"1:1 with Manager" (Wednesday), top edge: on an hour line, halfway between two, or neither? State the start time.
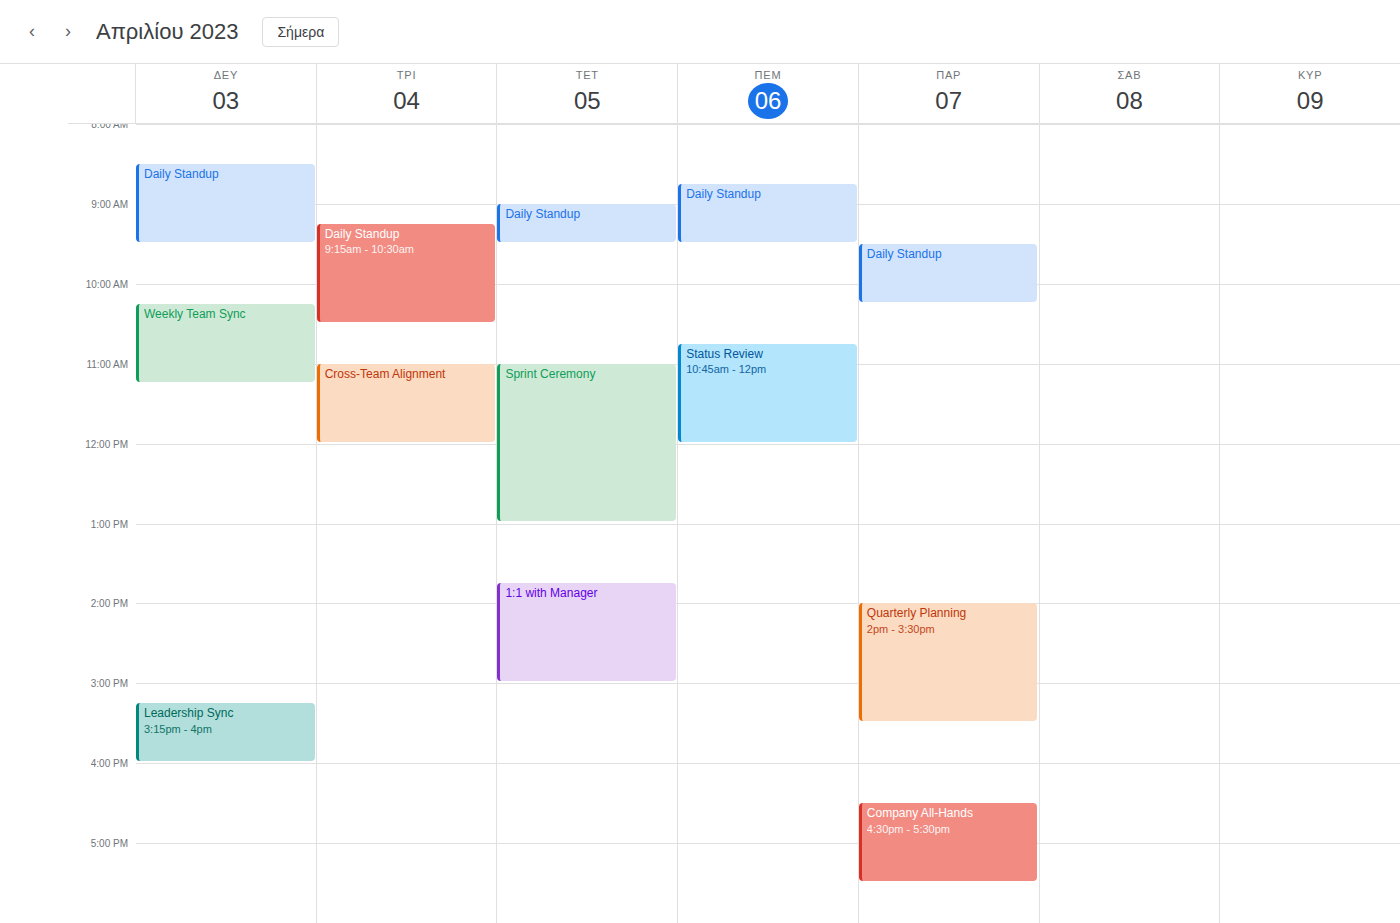
1:45 PM -- neither: three quarters of the way from the 1 PM line to the 2 PM line.